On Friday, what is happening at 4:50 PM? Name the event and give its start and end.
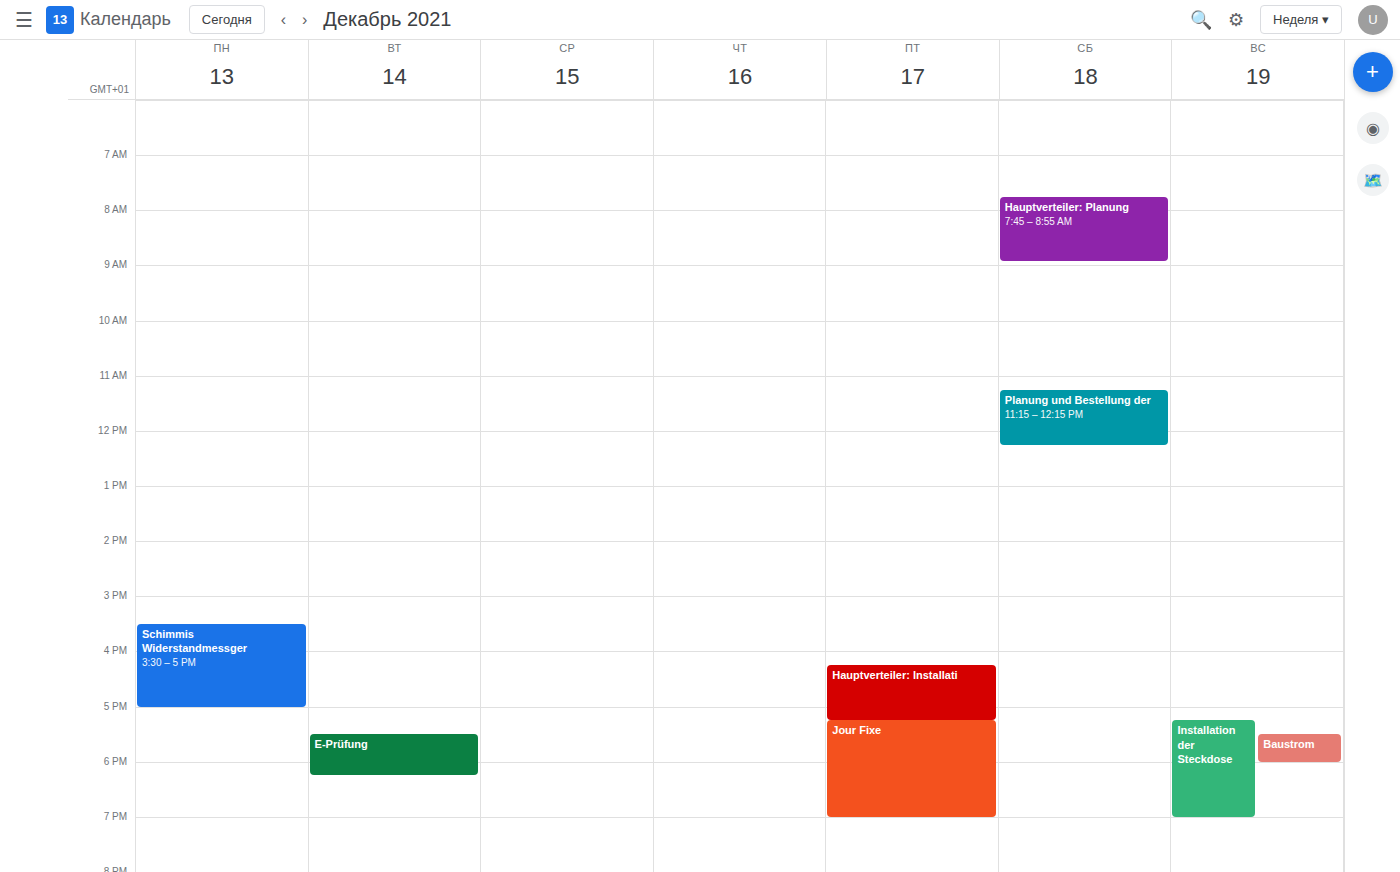
"Hauptverteiler: Installati", 4:15 PM to 5:15 PM